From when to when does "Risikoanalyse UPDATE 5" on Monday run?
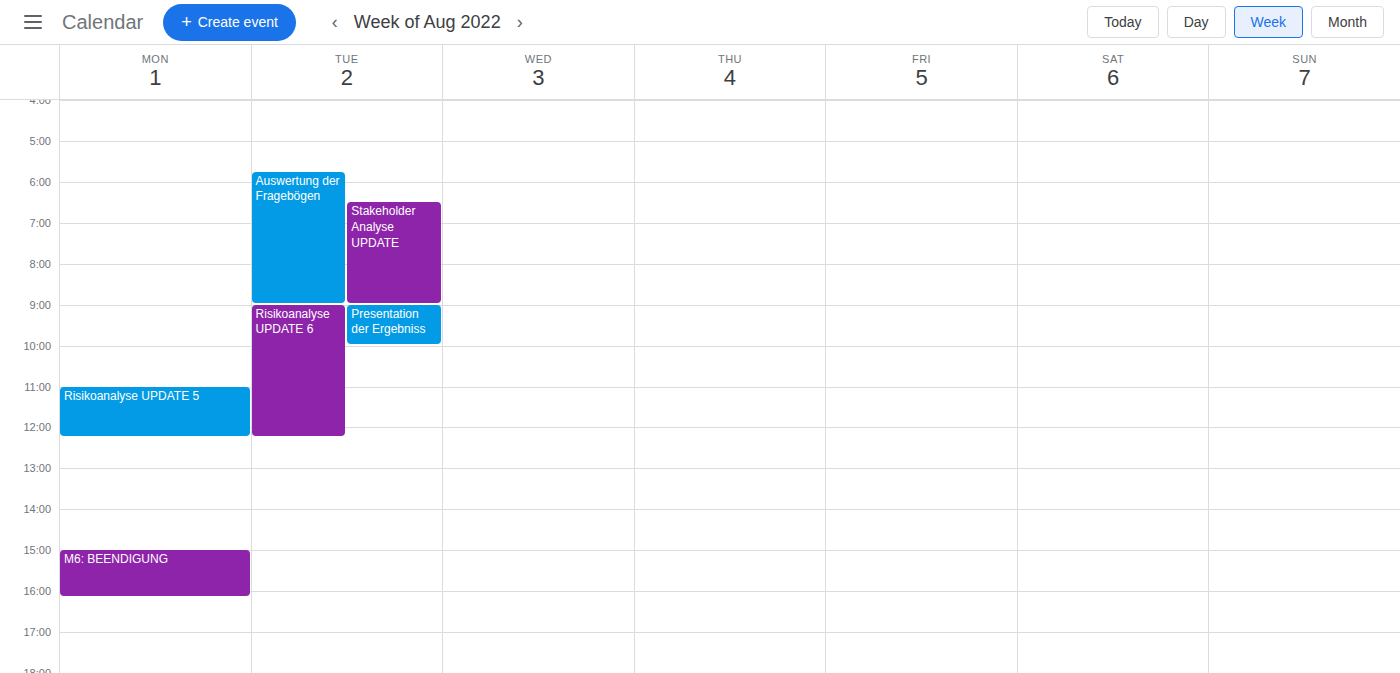
11:00 AM to 12:15 PM